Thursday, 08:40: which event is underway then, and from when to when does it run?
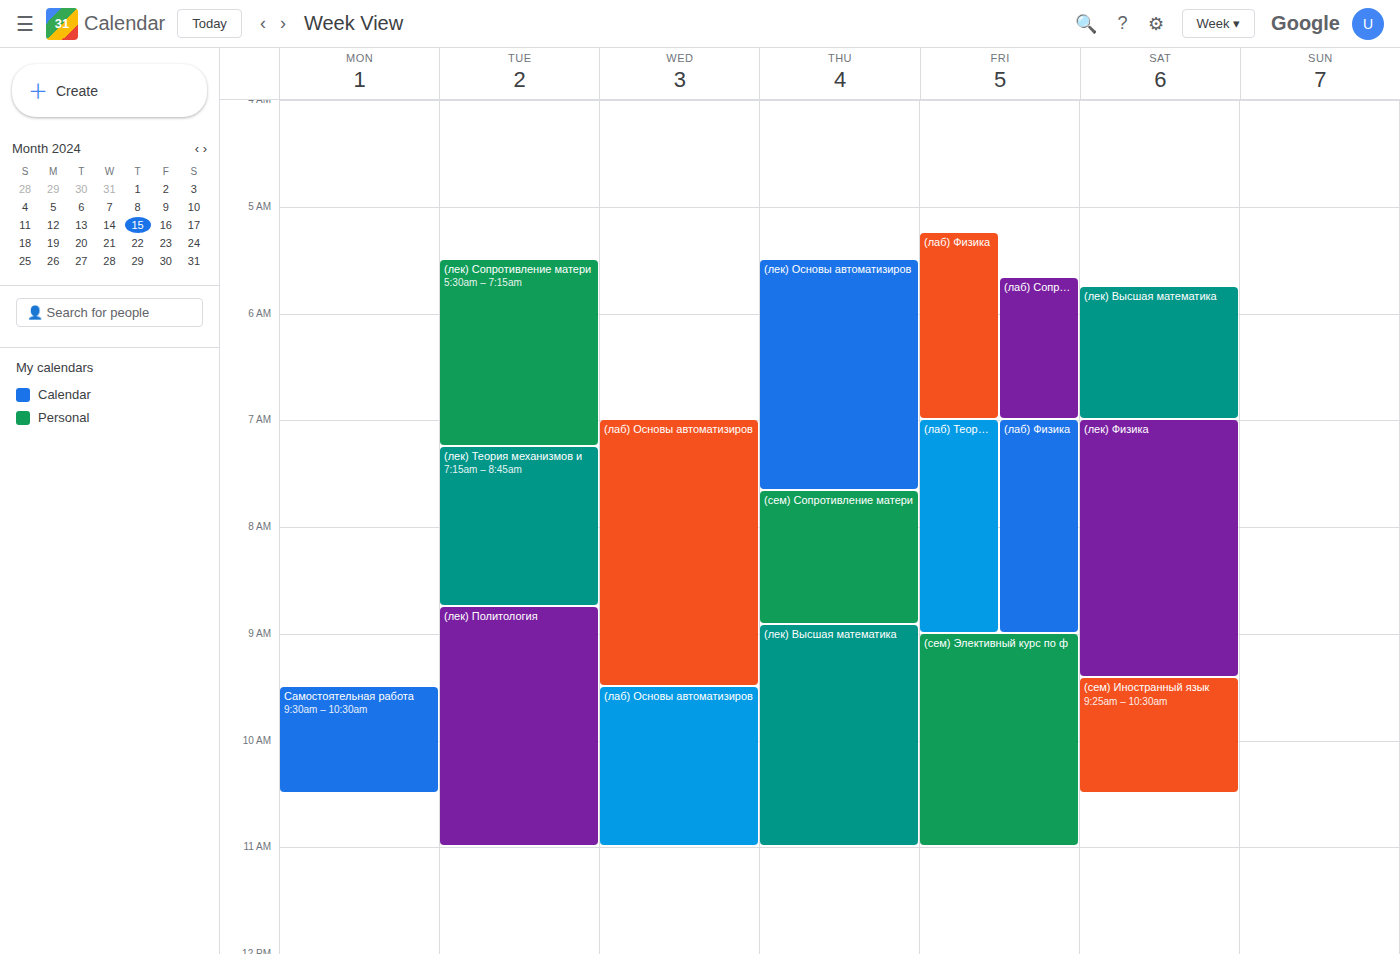
"(сем) Сопротивление матери", 07:40 to 08:55